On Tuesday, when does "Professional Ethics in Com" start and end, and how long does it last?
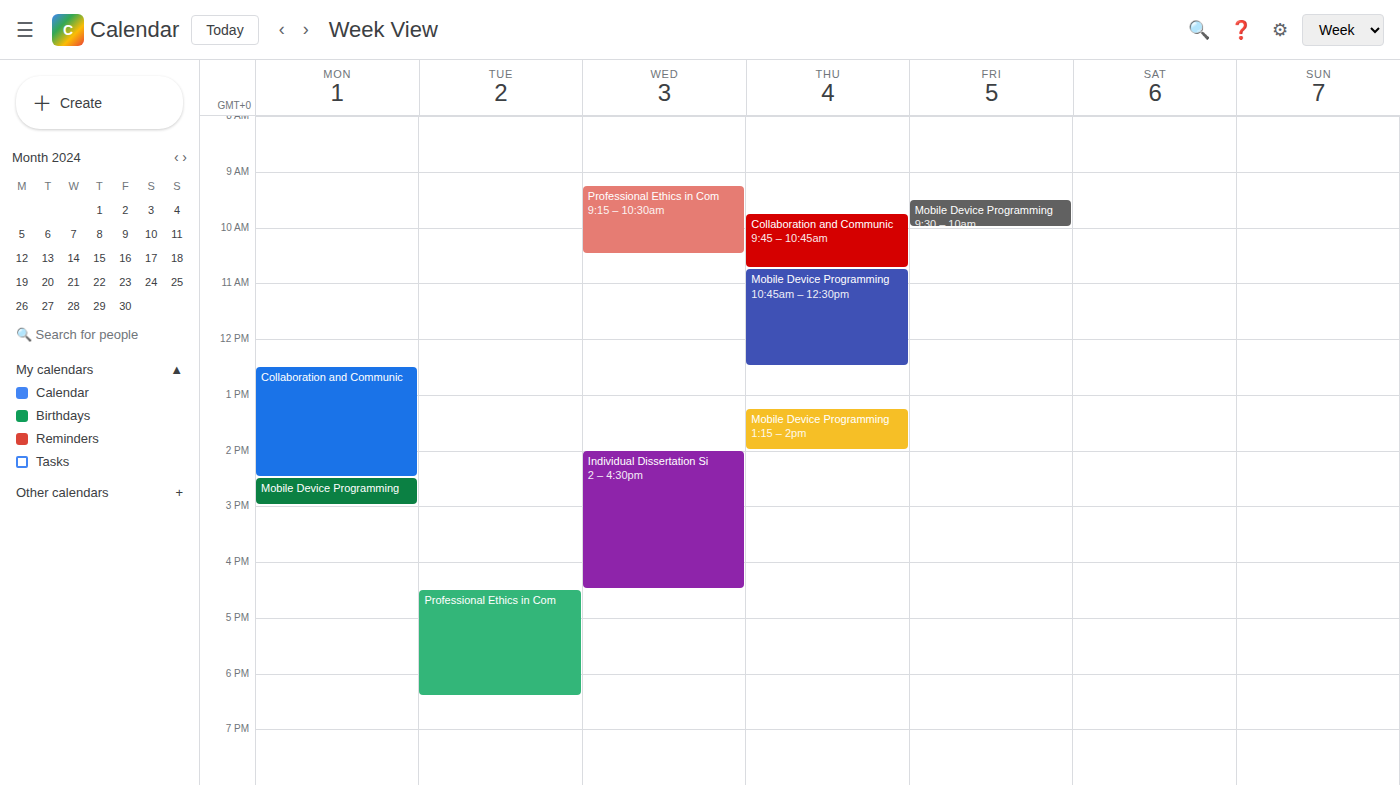
4:30 PM to 6:25 PM, 1 hour 55 minutes